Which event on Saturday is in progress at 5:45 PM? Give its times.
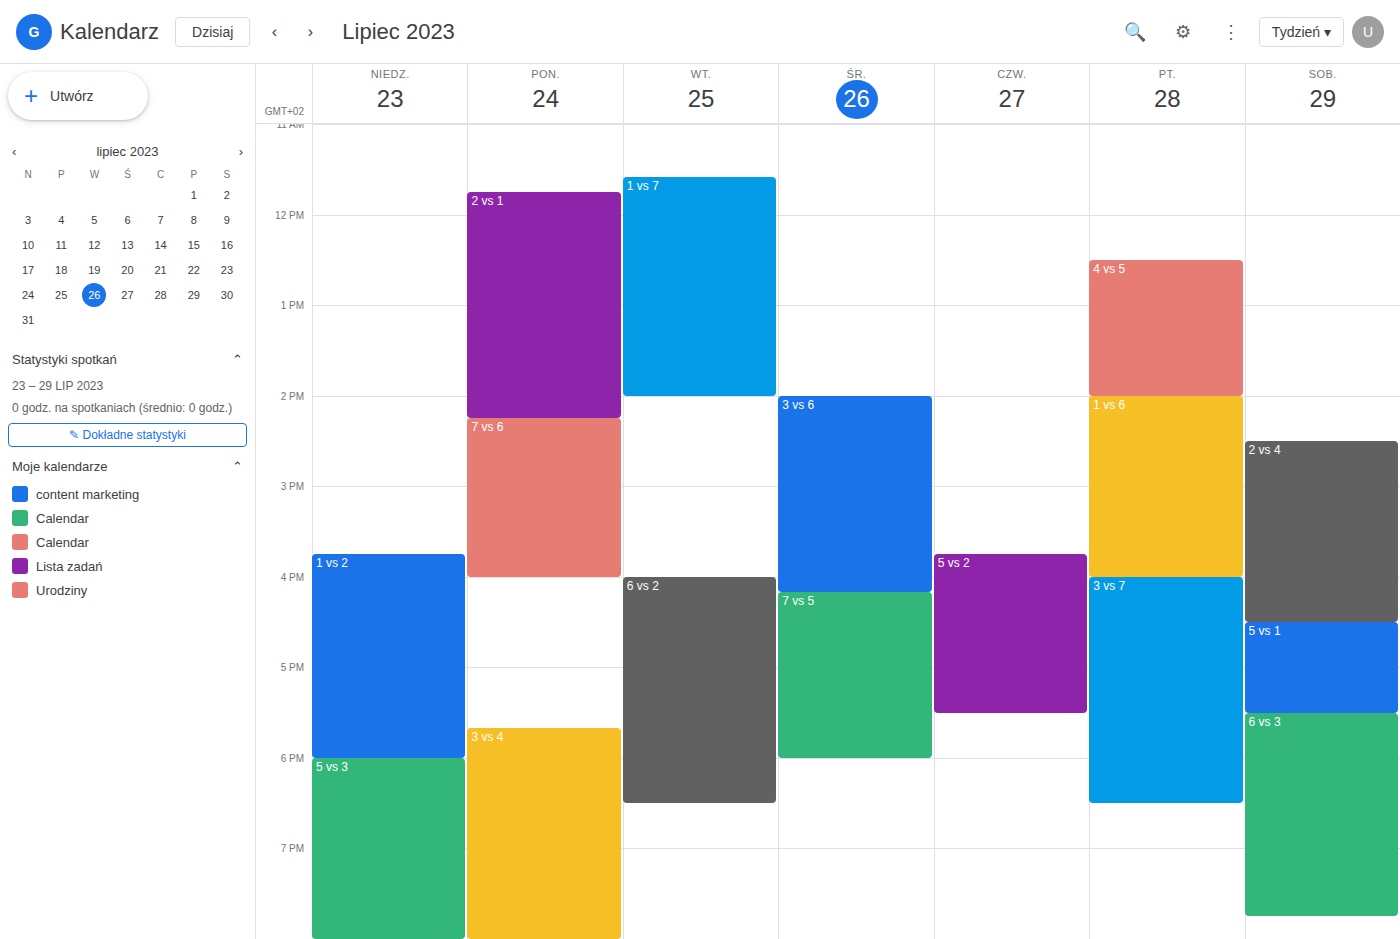
"6 vs 3", 5:30 PM to 7:45 PM